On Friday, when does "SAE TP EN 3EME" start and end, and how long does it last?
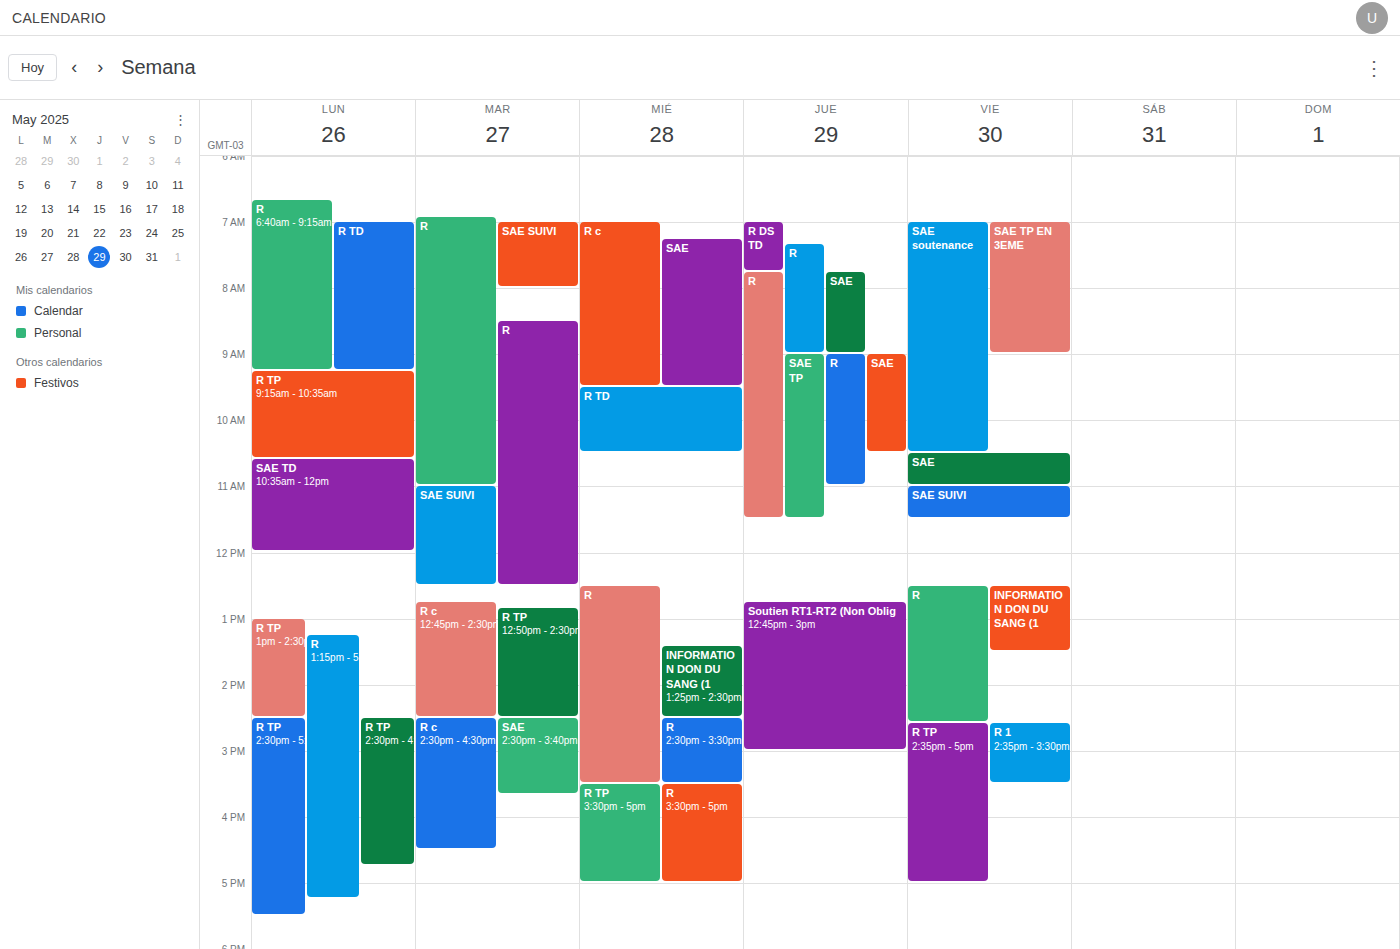
7:00 AM to 9:00 AM, 2 hours